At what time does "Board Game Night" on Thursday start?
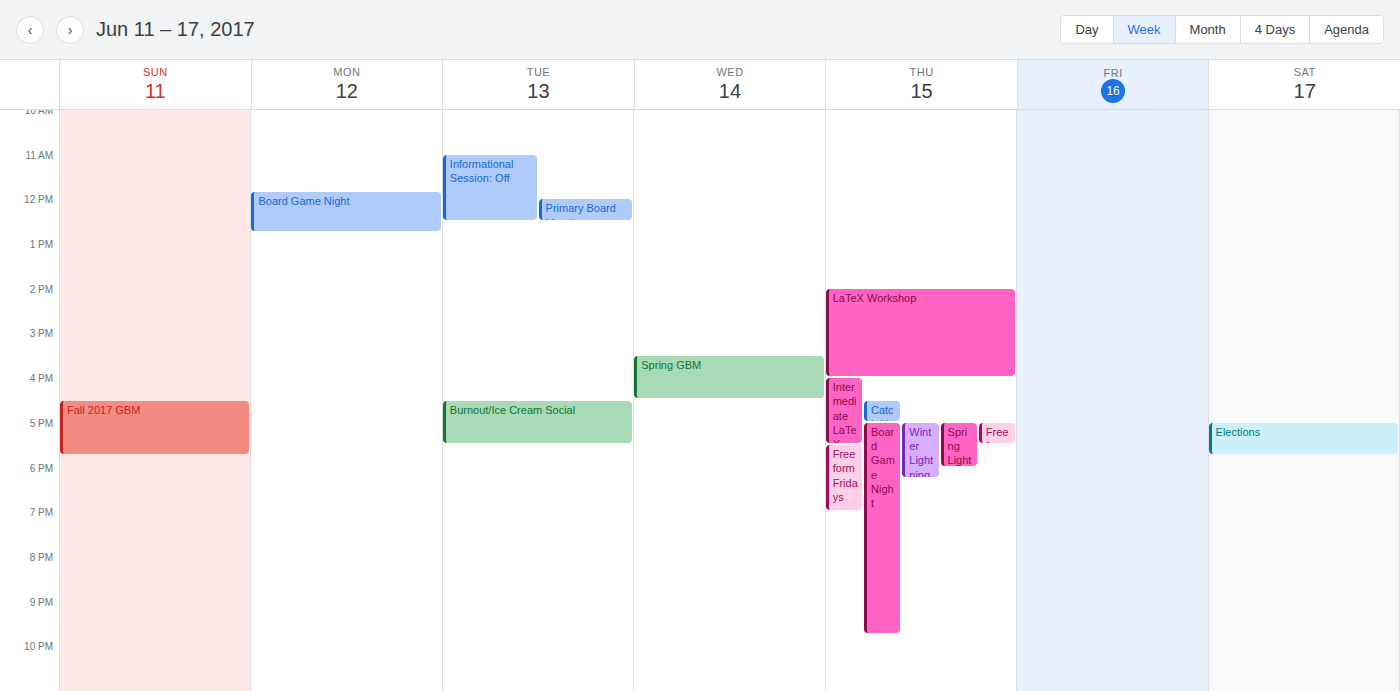
5:00 PM